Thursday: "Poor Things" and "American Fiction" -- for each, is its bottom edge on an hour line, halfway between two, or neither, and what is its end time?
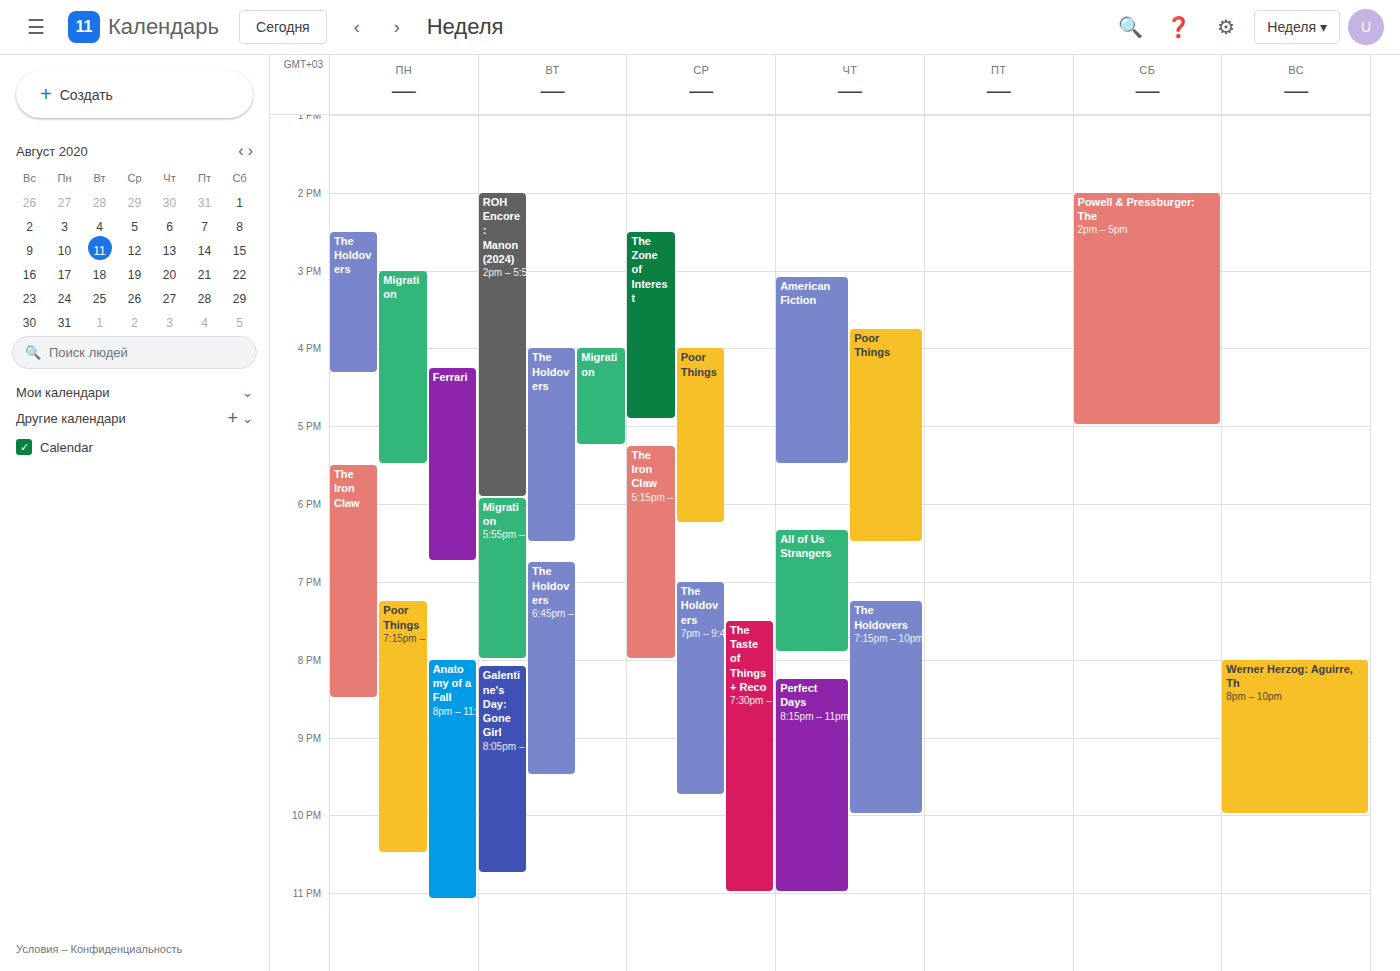
"Poor Things": 18:30, halfway between the 18:00 and 19:00 lines. "American Fiction": 17:30, halfway between the 17:00 and 18:00 lines.